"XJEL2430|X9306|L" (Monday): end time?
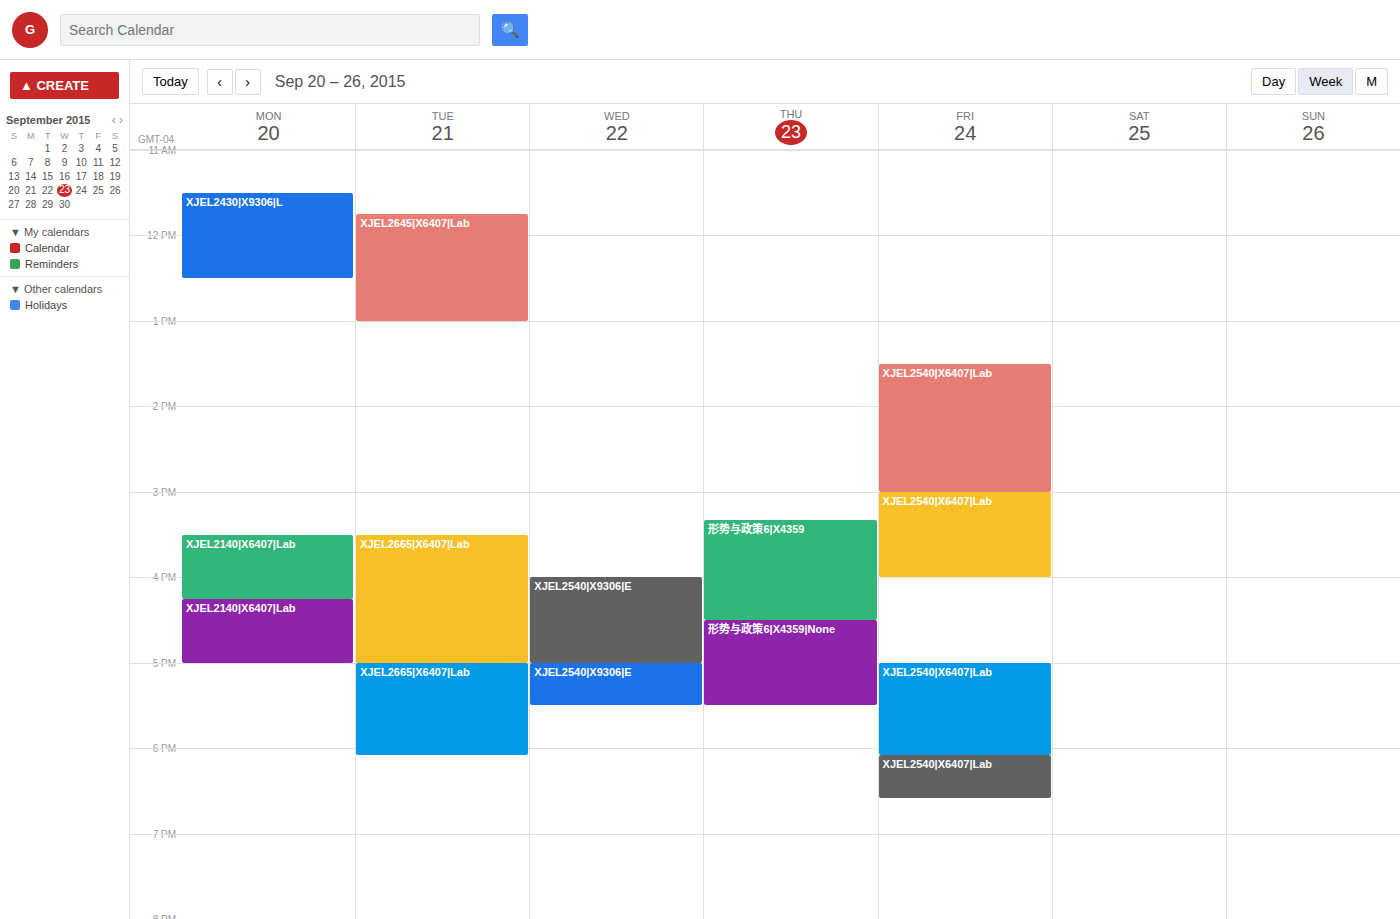
12:30 PM